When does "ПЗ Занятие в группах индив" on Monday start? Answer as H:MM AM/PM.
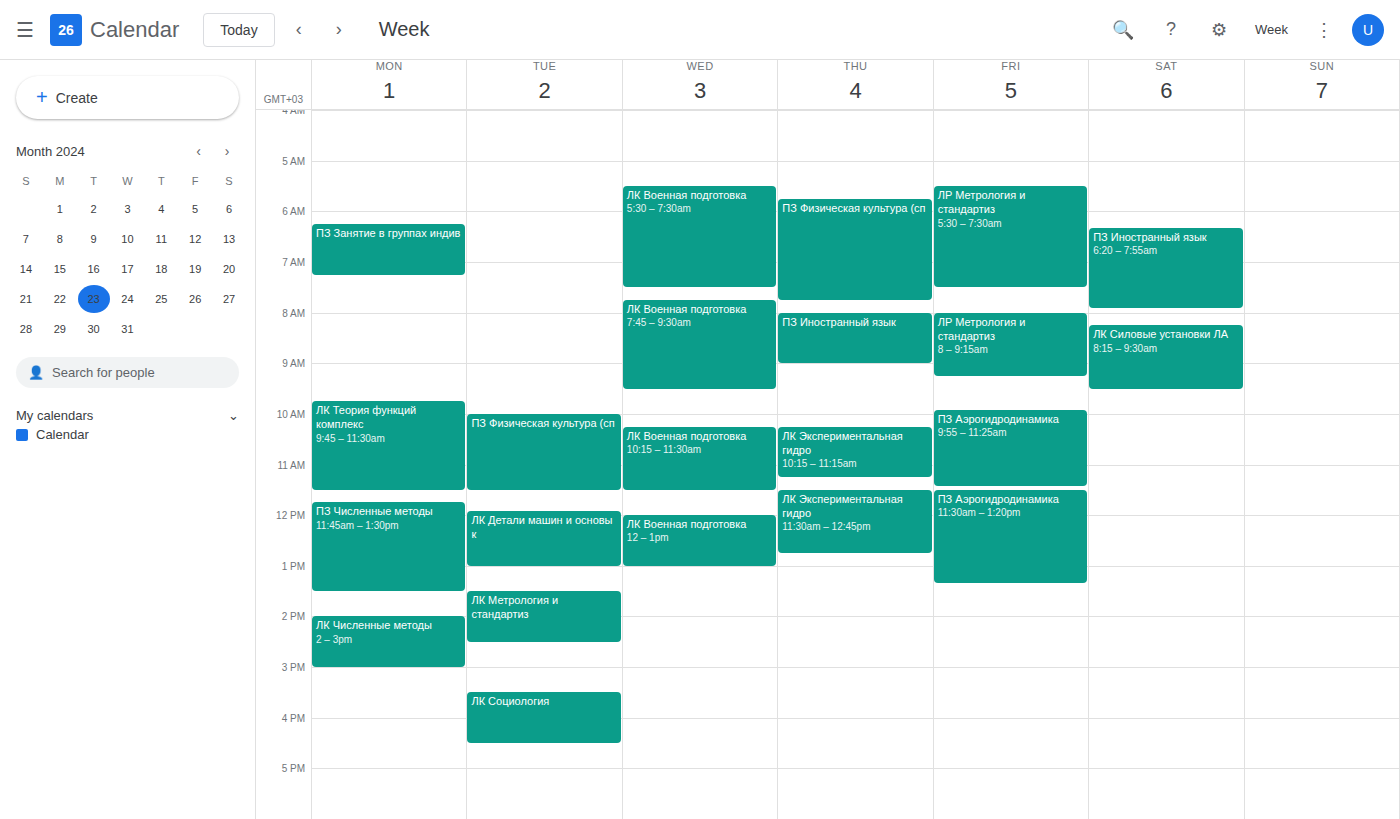
6:15 AM